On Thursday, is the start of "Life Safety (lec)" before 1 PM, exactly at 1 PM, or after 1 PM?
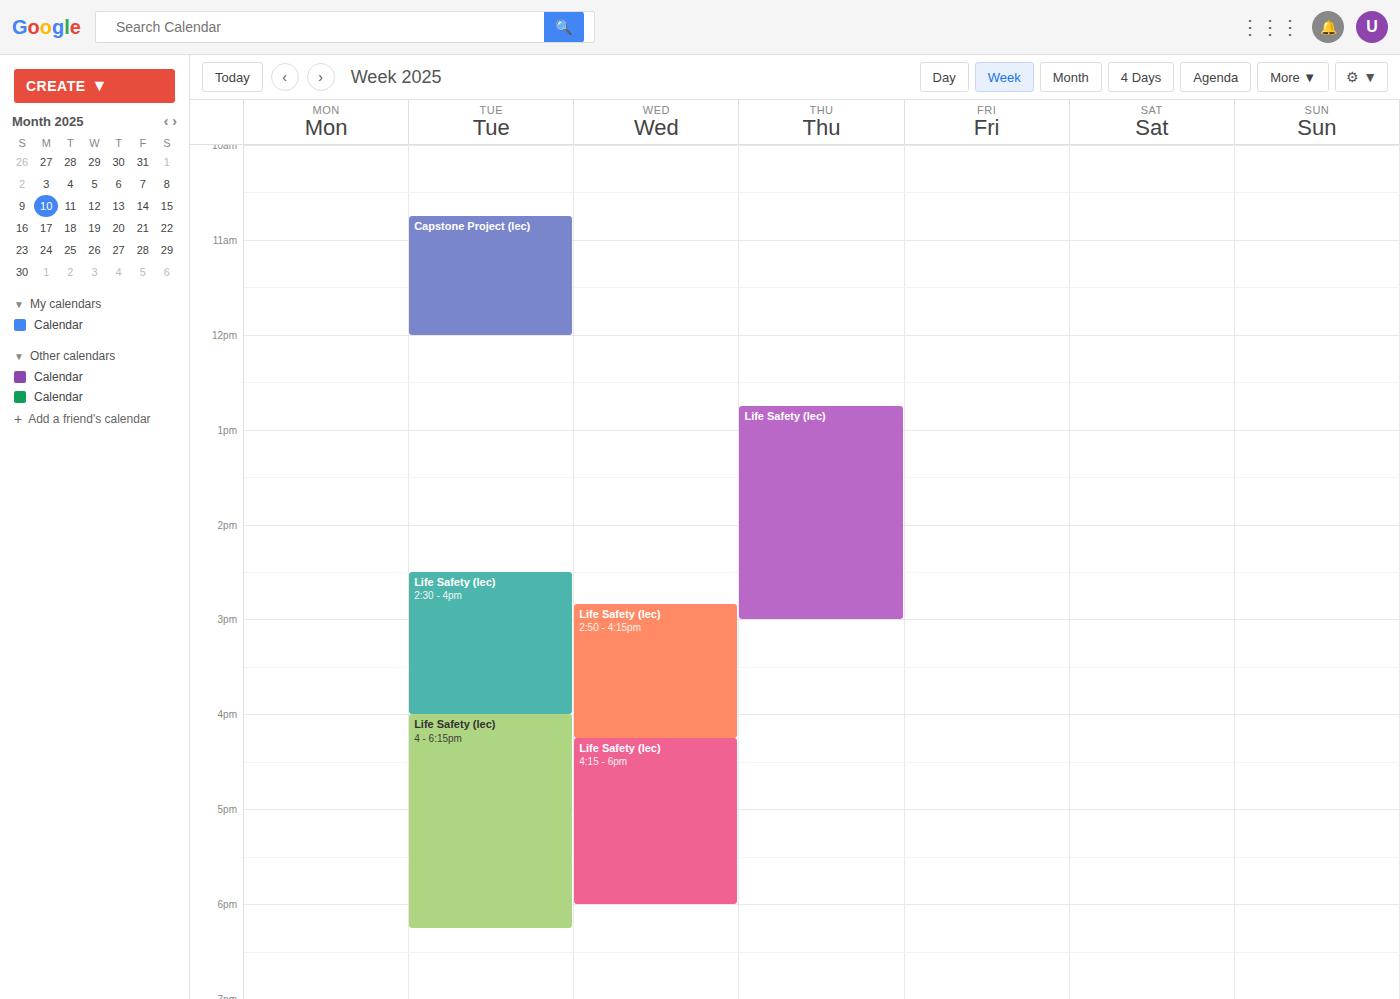
12:45 PM -- before 1 PM, 15 minutes above the 1 PM line.